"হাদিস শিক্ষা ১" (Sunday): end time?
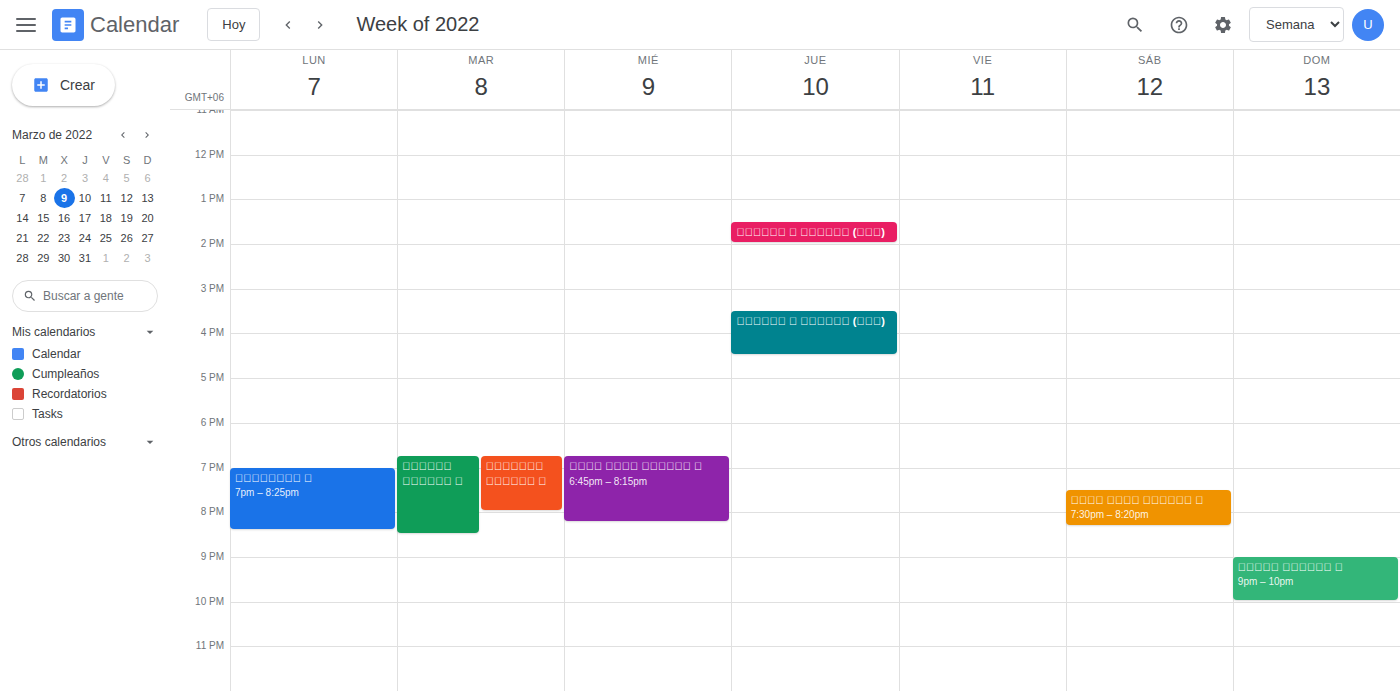
10:00 PM